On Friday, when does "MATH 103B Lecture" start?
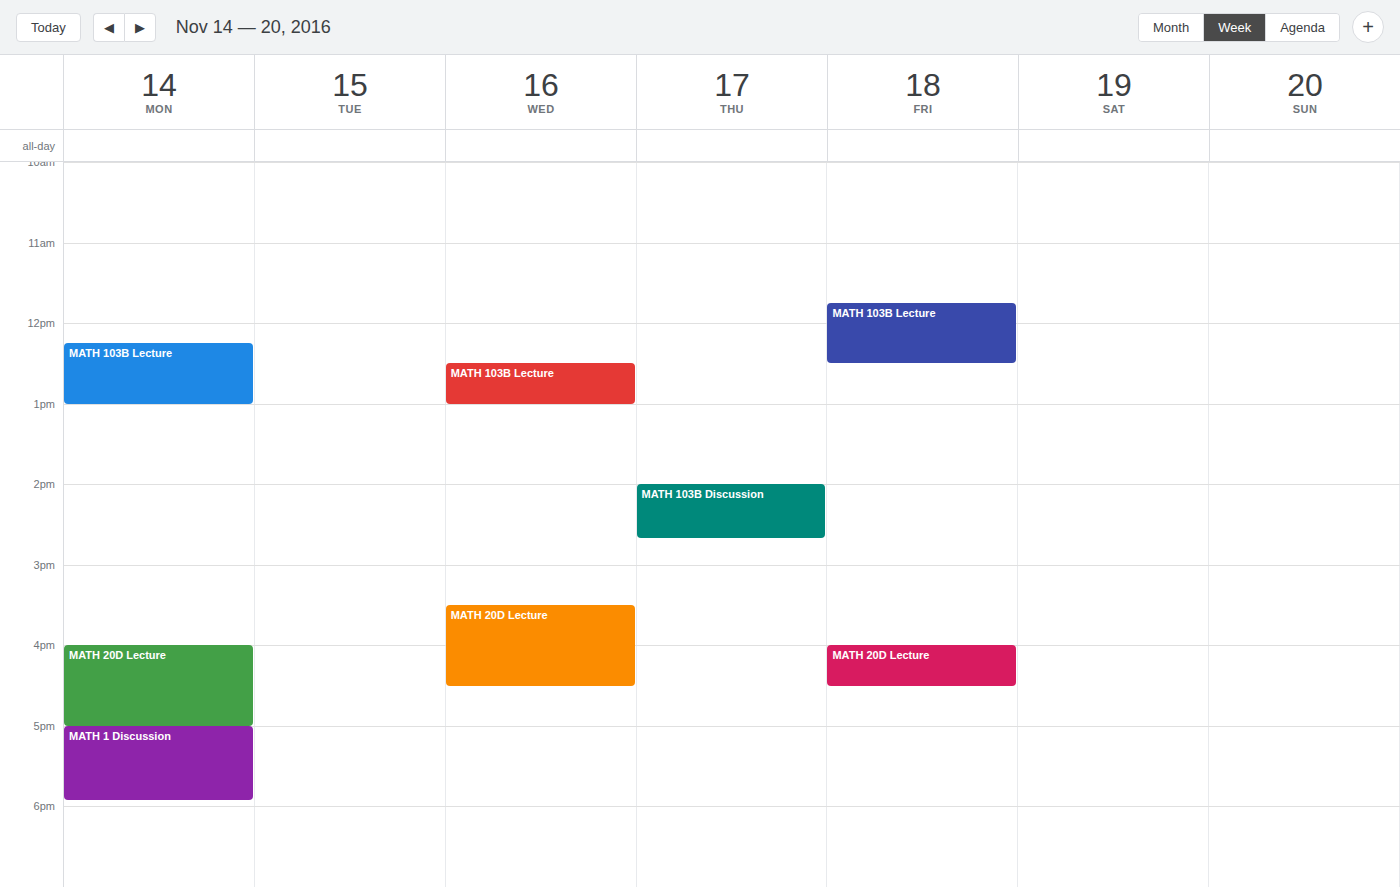
11:45 AM